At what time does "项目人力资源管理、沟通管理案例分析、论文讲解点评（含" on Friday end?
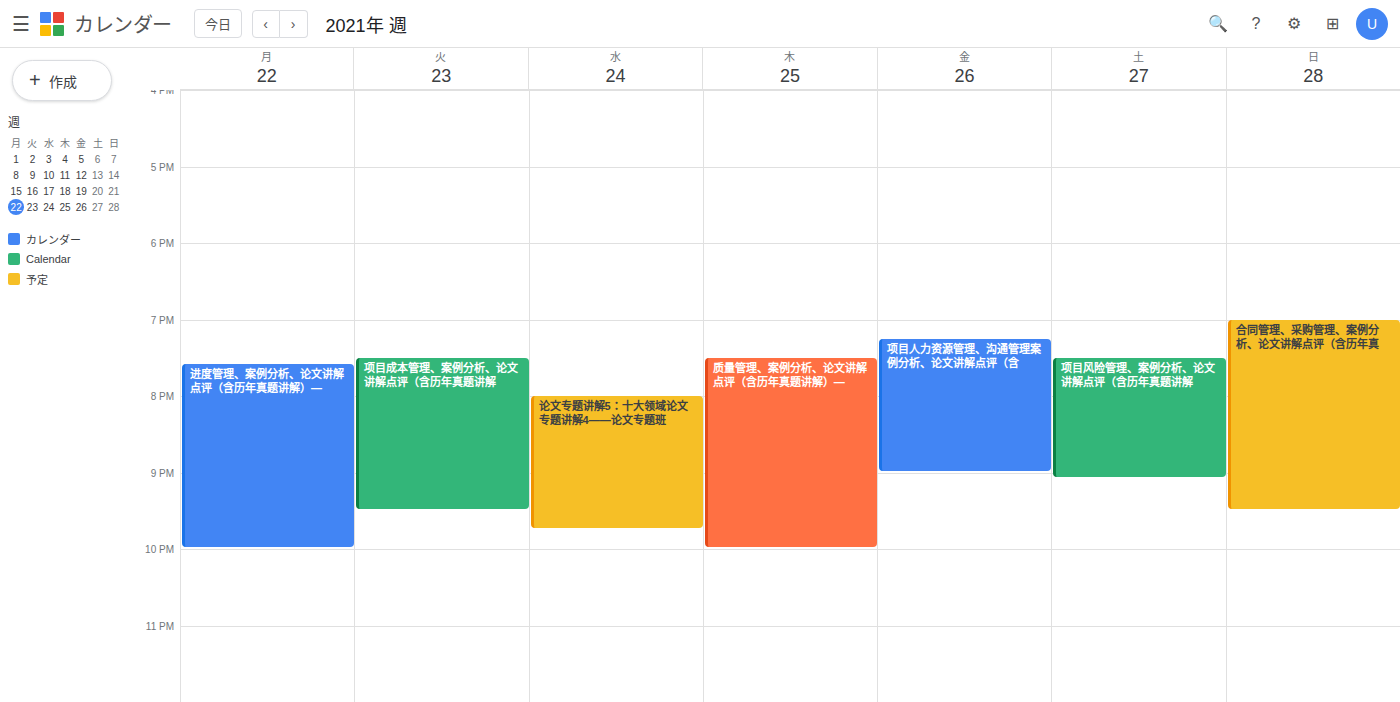
9:00 PM